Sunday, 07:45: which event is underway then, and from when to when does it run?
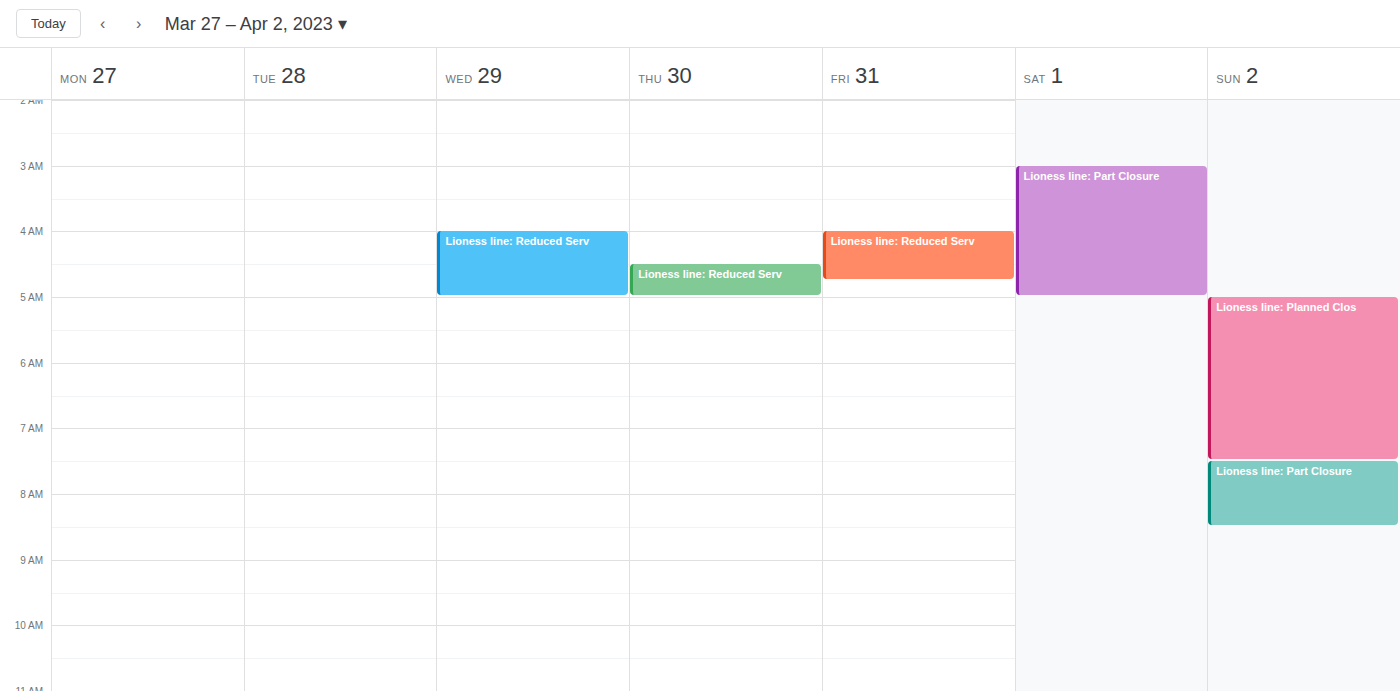
"Lioness line: Part Closure", 07:30 to 08:30